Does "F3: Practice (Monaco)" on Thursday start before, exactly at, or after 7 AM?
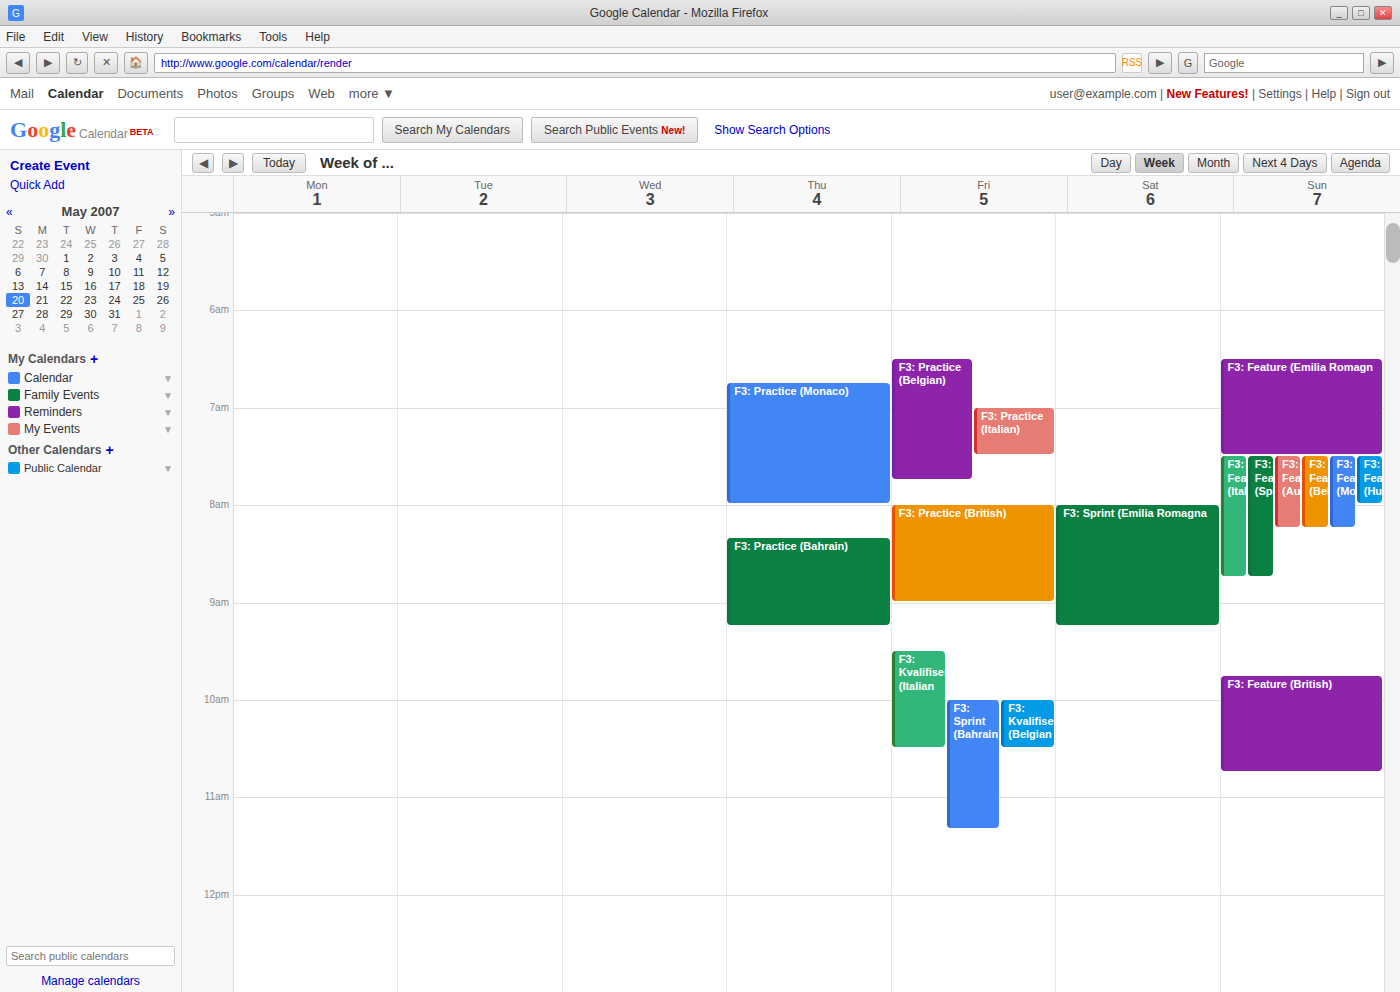
6:45 AM -- before 7 AM, 15 minutes above the 7 AM line.